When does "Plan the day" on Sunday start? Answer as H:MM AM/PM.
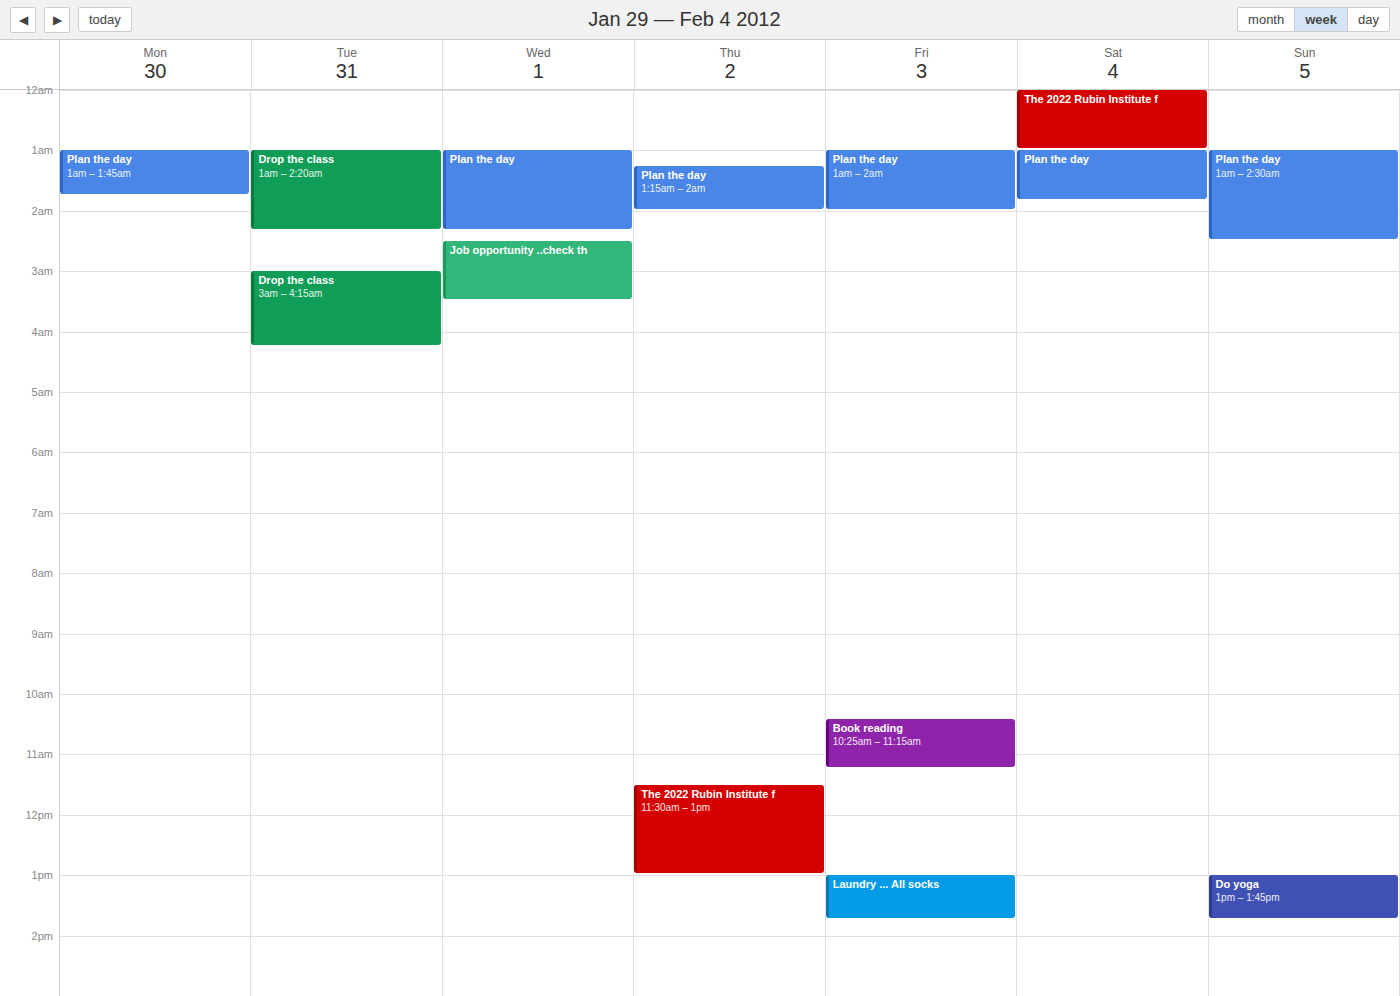
1:00 AM